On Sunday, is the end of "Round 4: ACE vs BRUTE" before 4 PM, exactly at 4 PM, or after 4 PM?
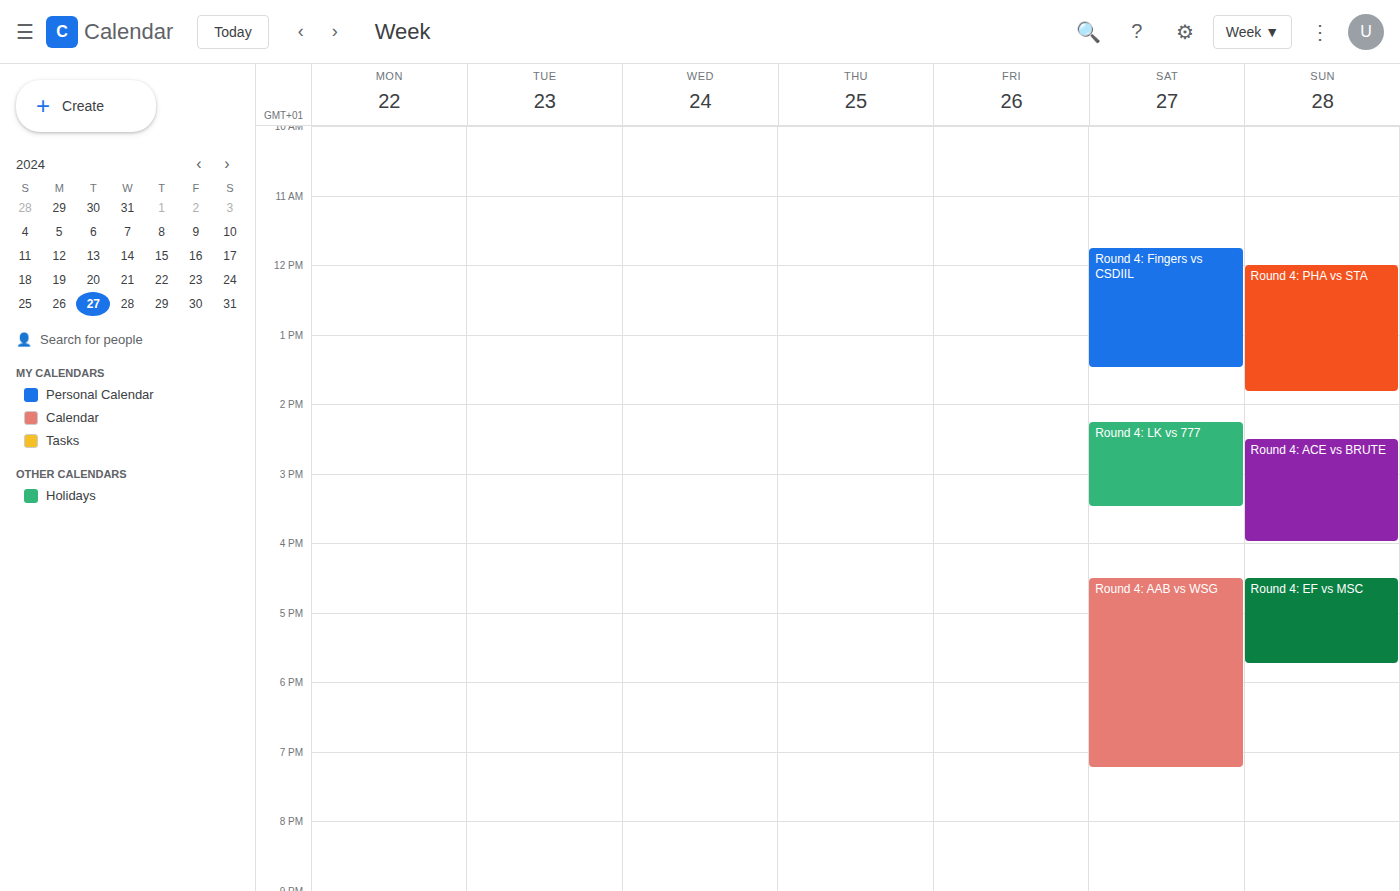
4:00 PM -- exactly at 4 PM, on the 4 PM line.